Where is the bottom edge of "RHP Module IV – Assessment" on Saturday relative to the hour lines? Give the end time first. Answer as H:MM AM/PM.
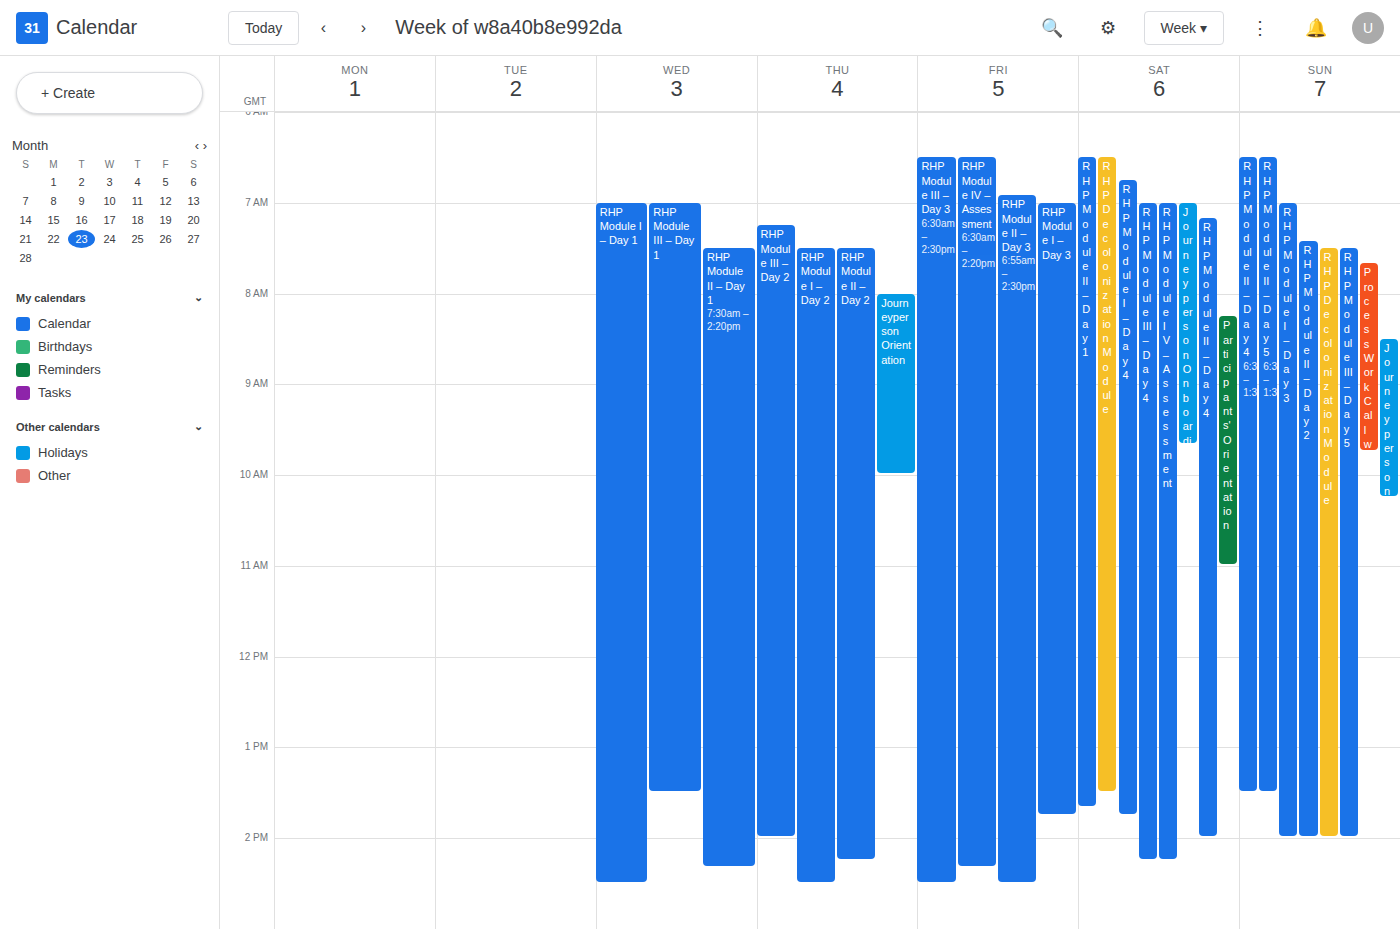
2:15 PM -- neither: a quarter of the way from the 2 PM line to the 3 PM line.